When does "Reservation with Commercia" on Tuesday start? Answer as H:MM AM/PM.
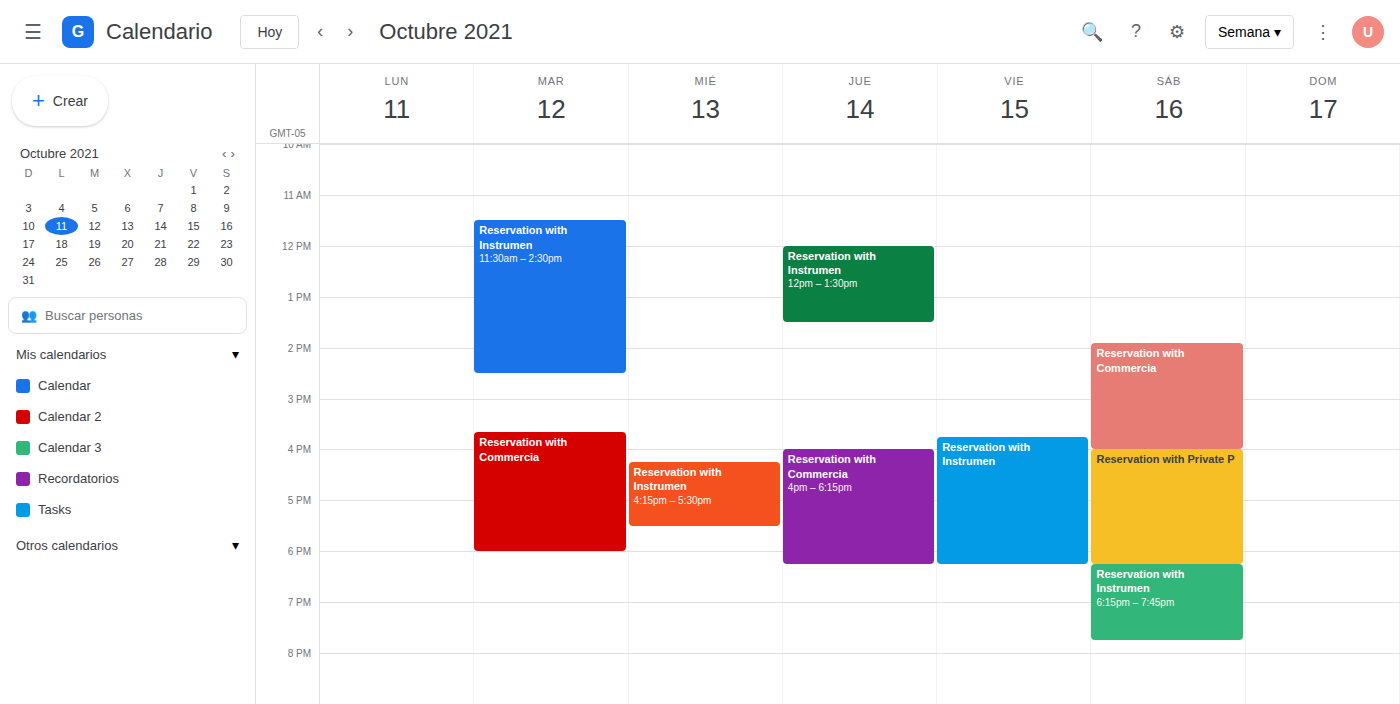
3:40 PM